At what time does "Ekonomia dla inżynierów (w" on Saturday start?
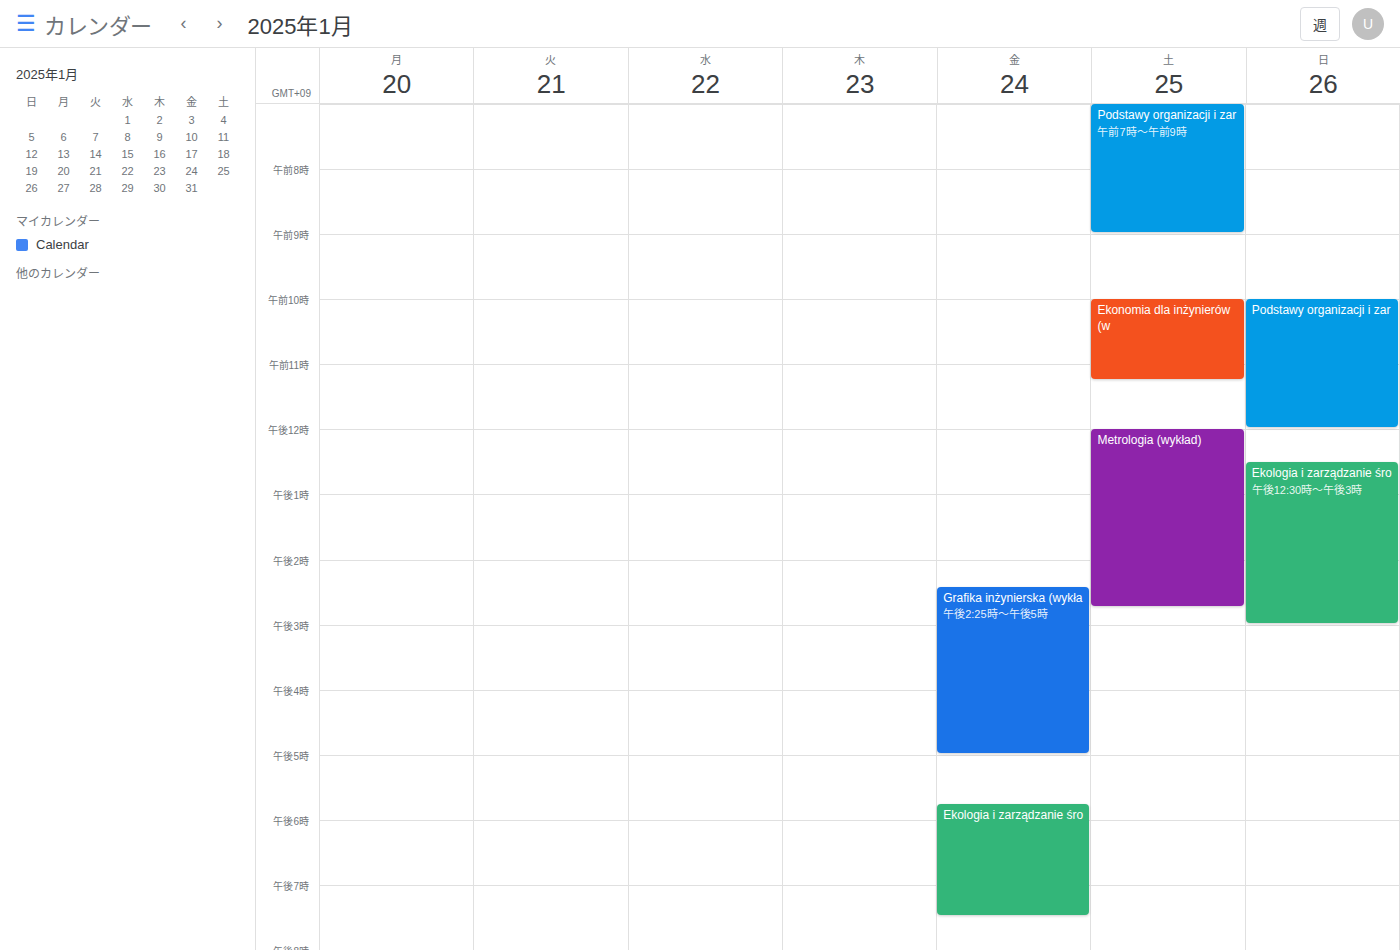
10:00 AM